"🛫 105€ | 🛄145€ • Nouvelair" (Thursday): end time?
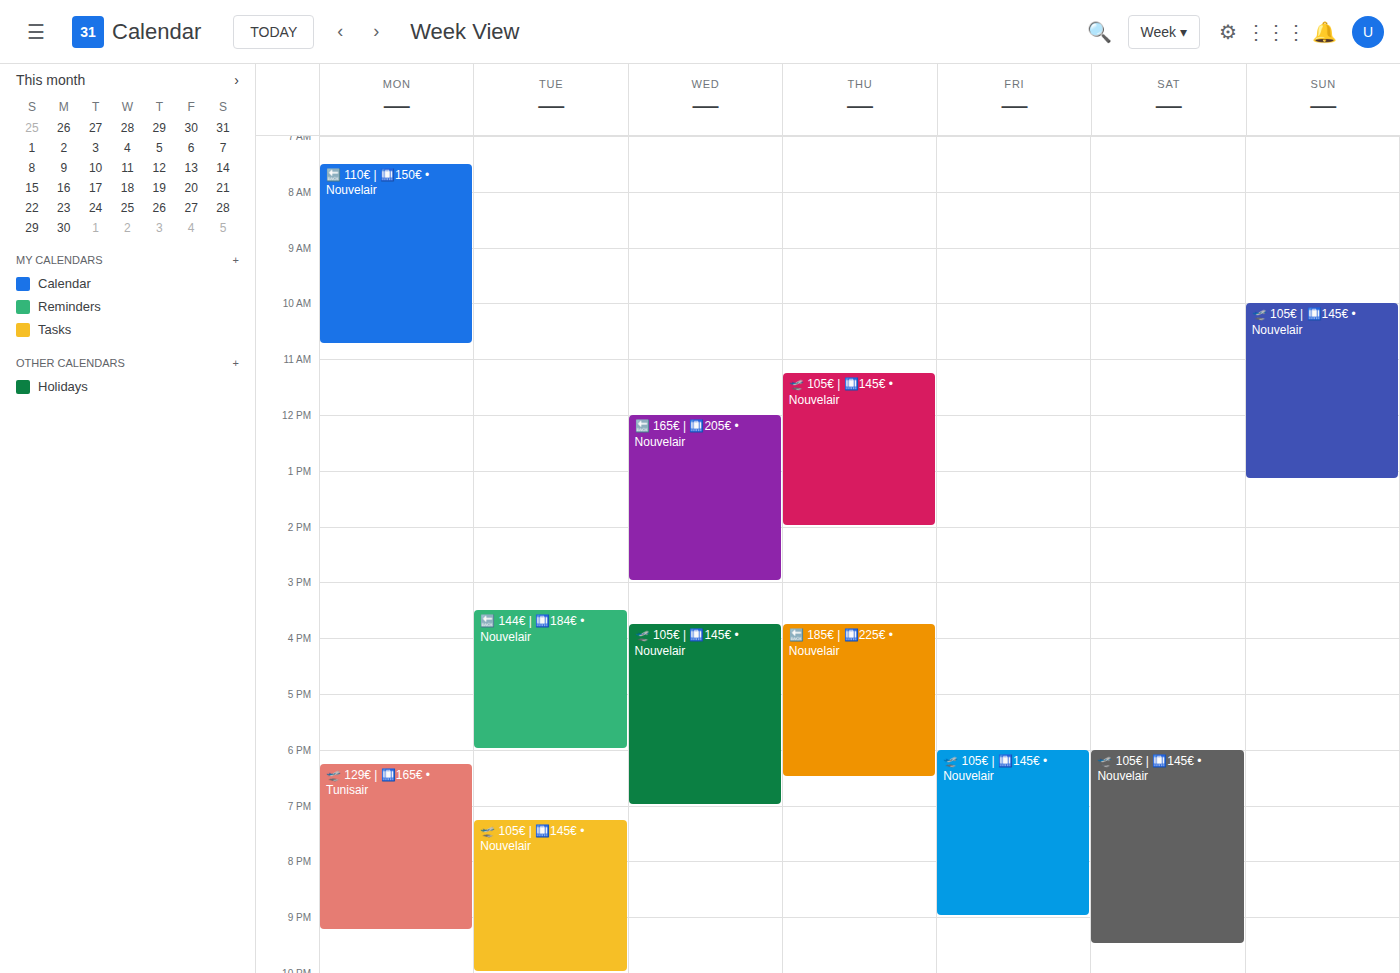
2:00 PM